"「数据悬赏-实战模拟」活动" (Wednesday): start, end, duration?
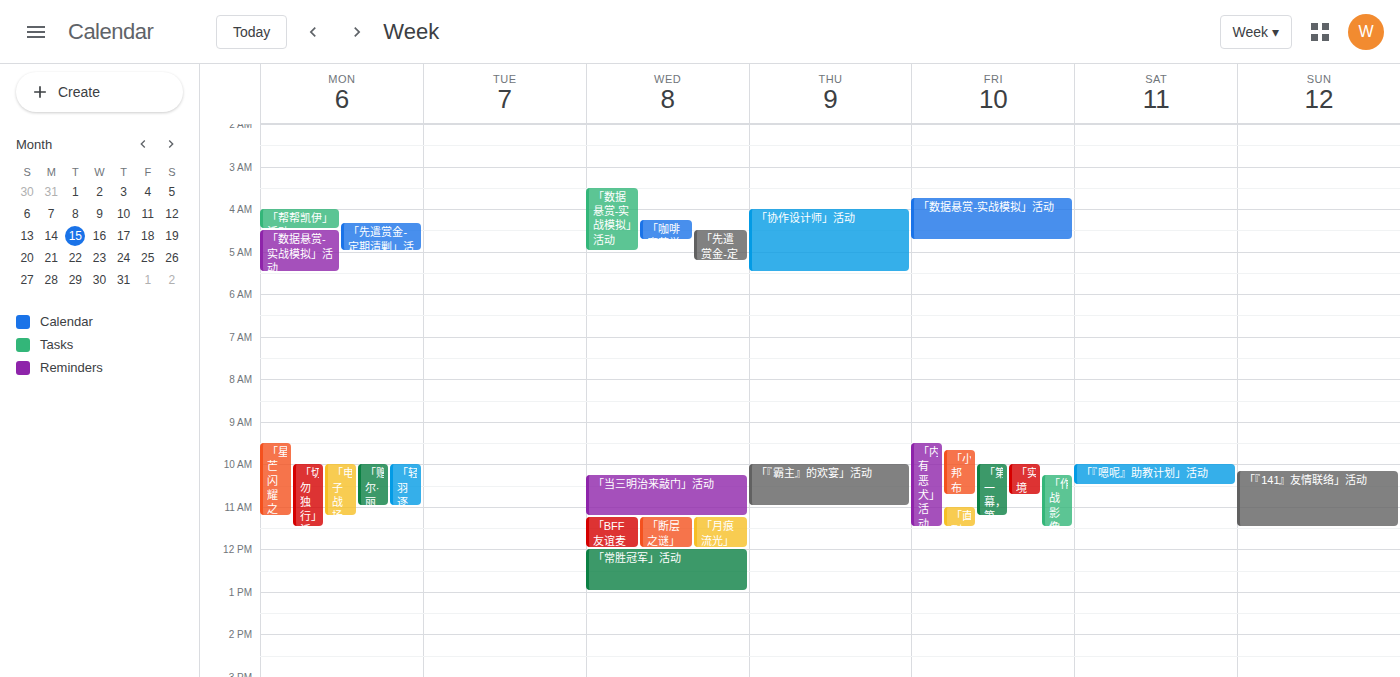
3:30 AM to 5:00 AM, 1 hour 30 minutes